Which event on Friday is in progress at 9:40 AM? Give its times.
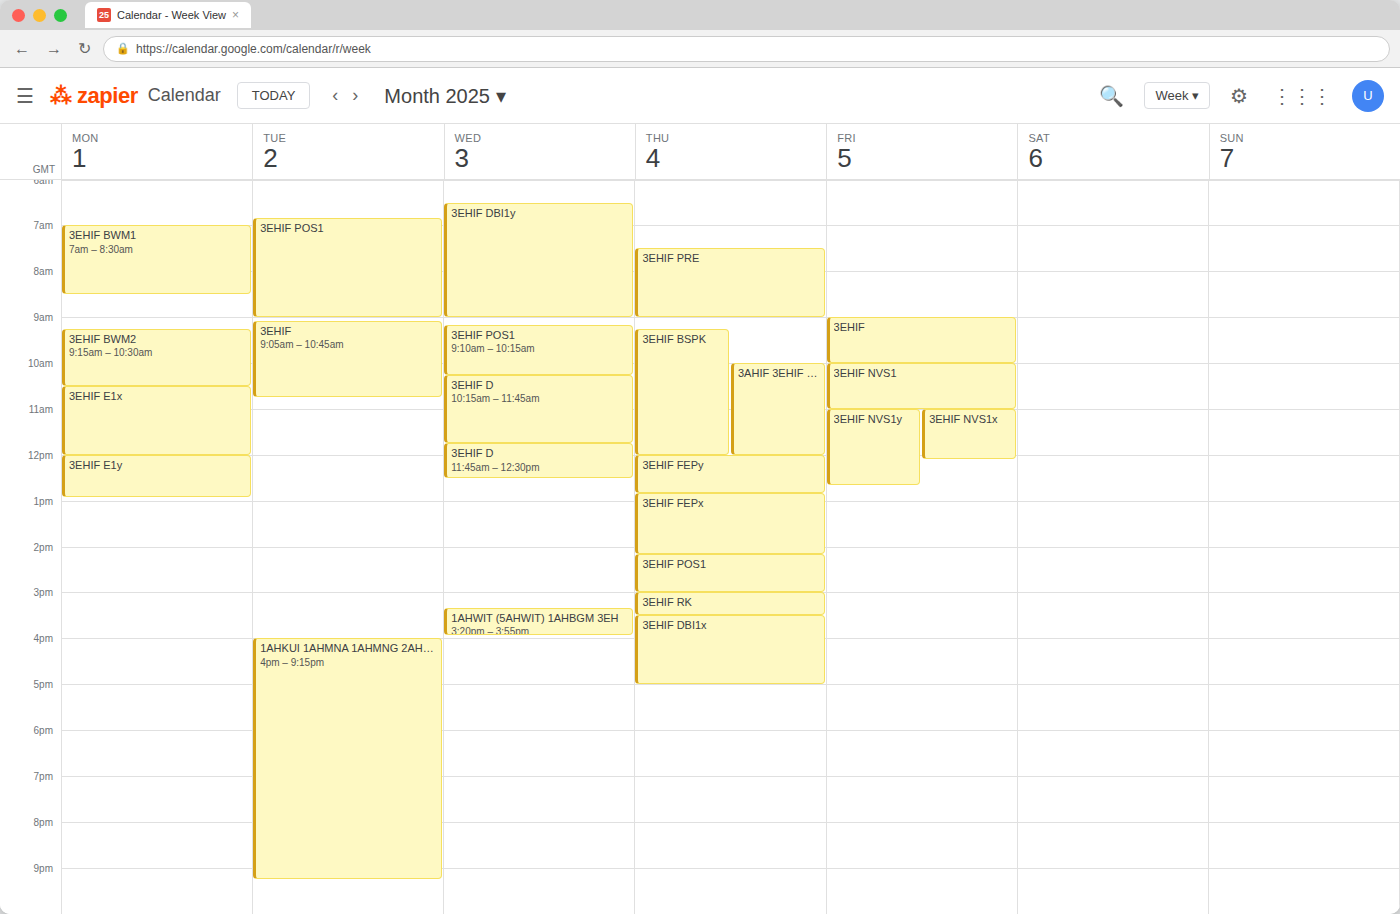
"3EHIF", 9:00 AM to 10:00 AM